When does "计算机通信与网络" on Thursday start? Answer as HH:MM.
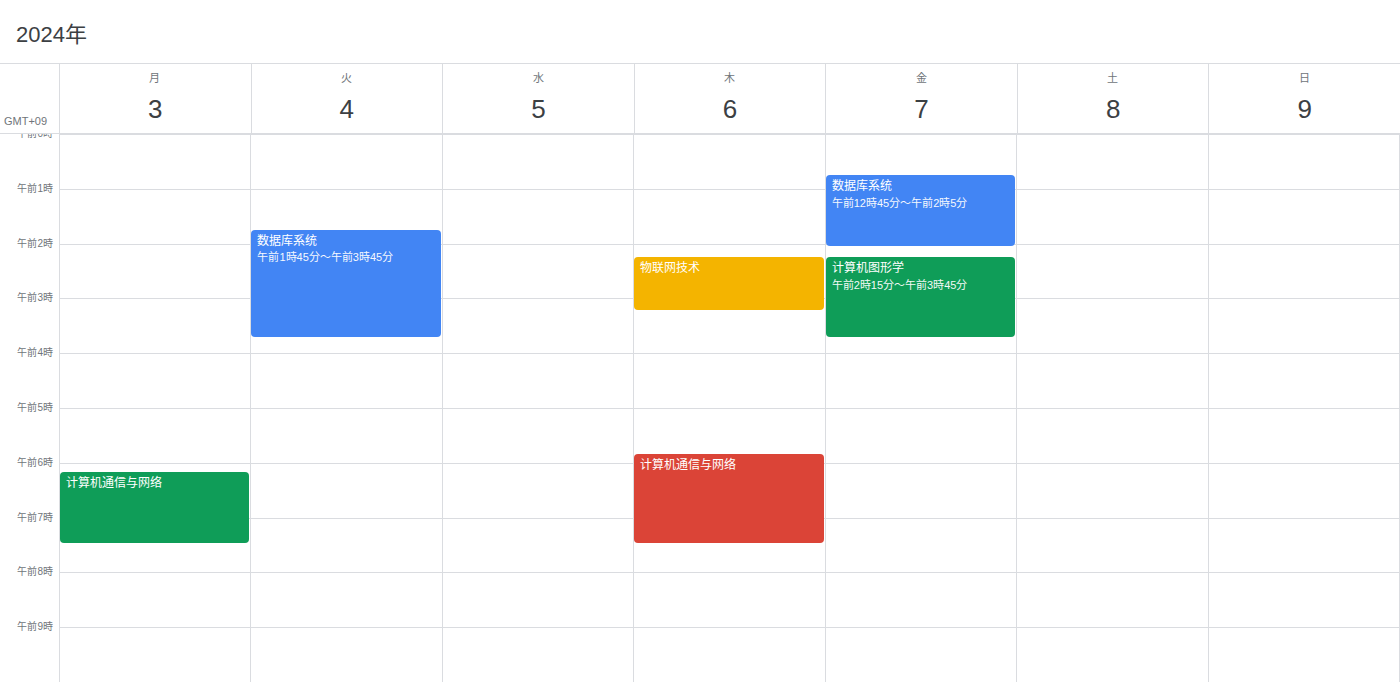
05:50